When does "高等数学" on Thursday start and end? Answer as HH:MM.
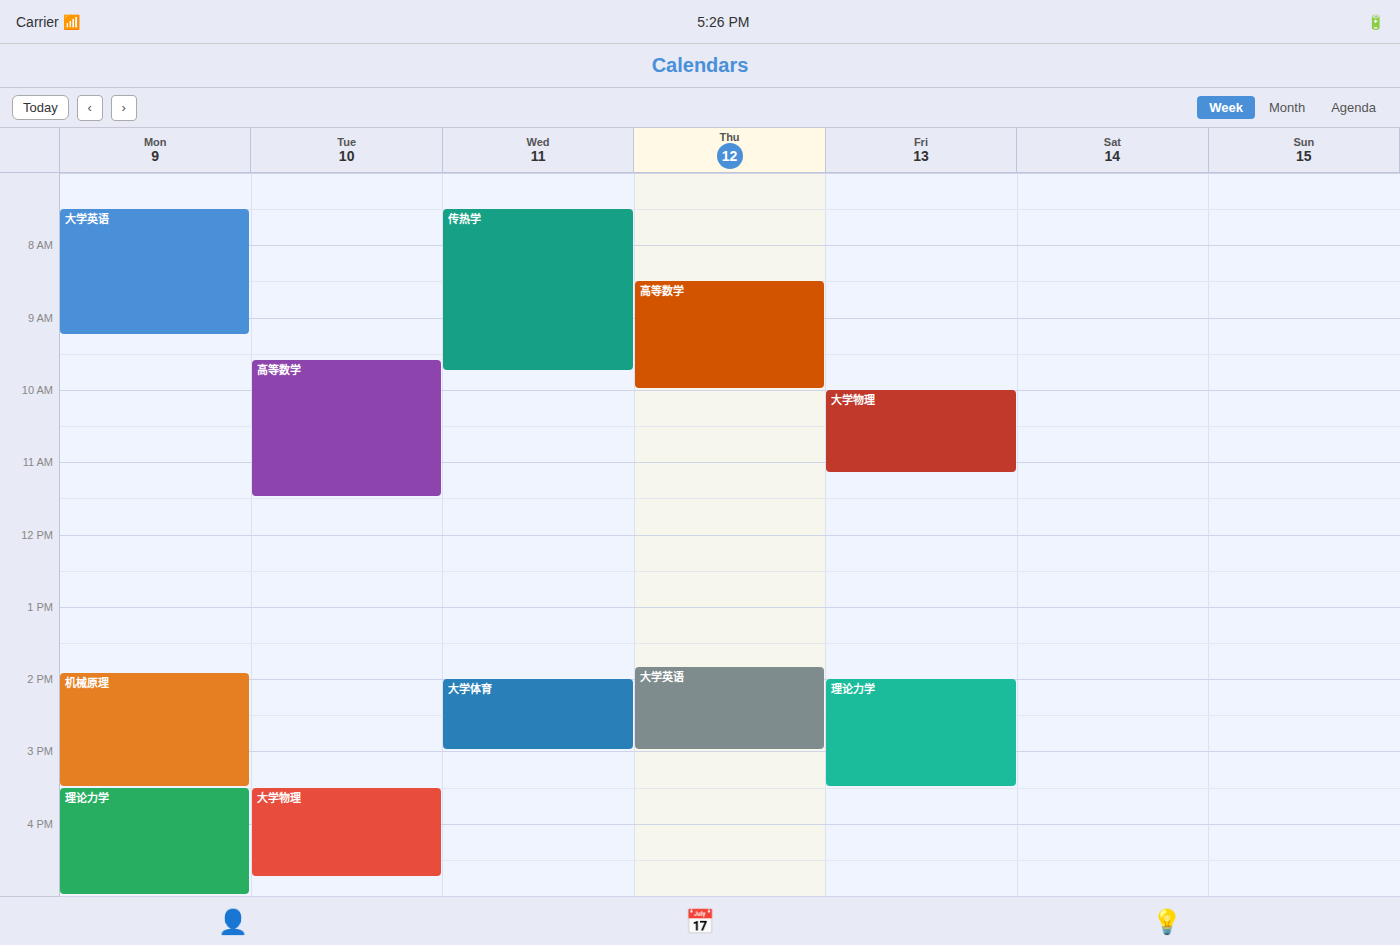
08:30 to 10:00